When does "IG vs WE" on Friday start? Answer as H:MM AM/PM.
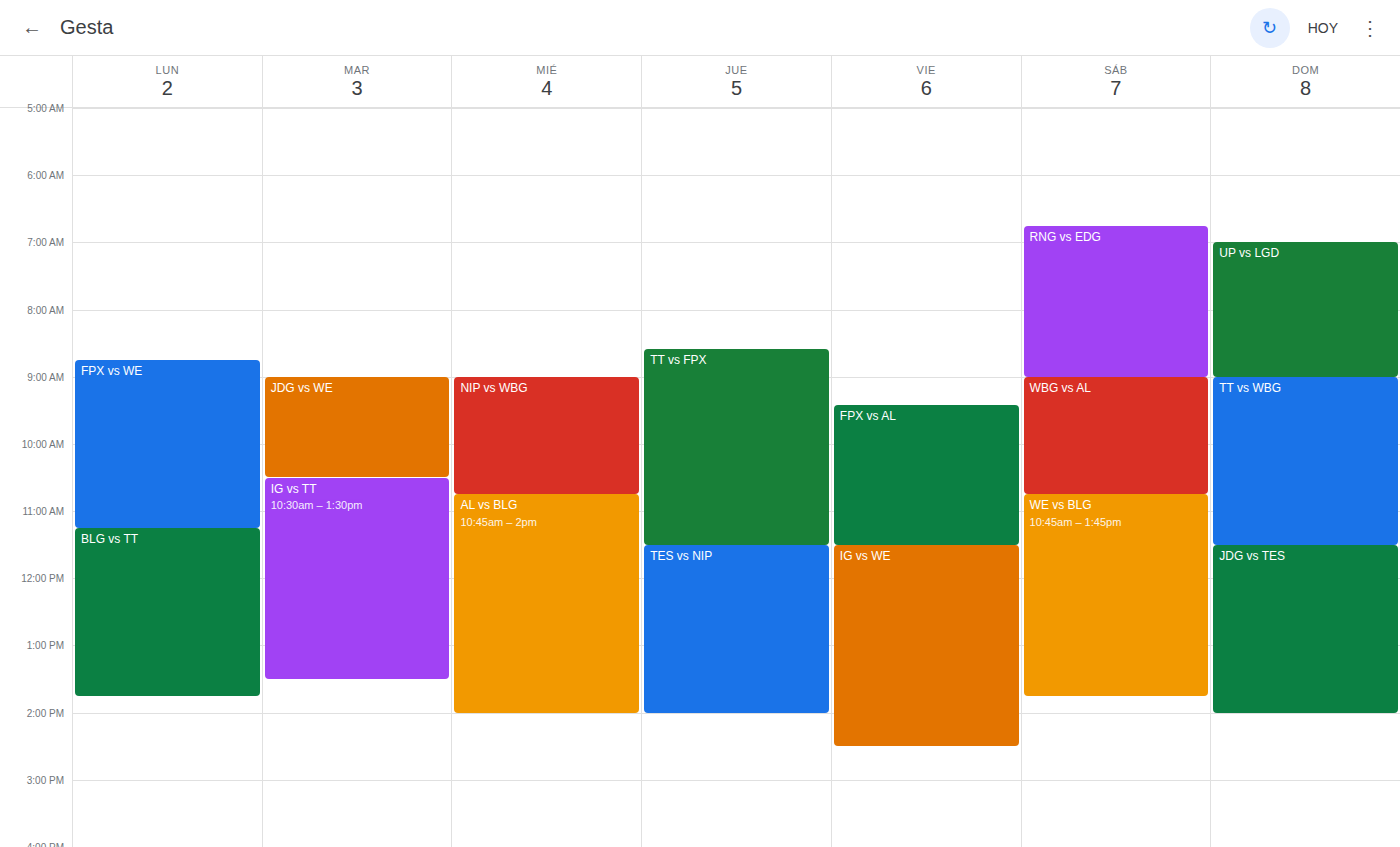
11:30 AM